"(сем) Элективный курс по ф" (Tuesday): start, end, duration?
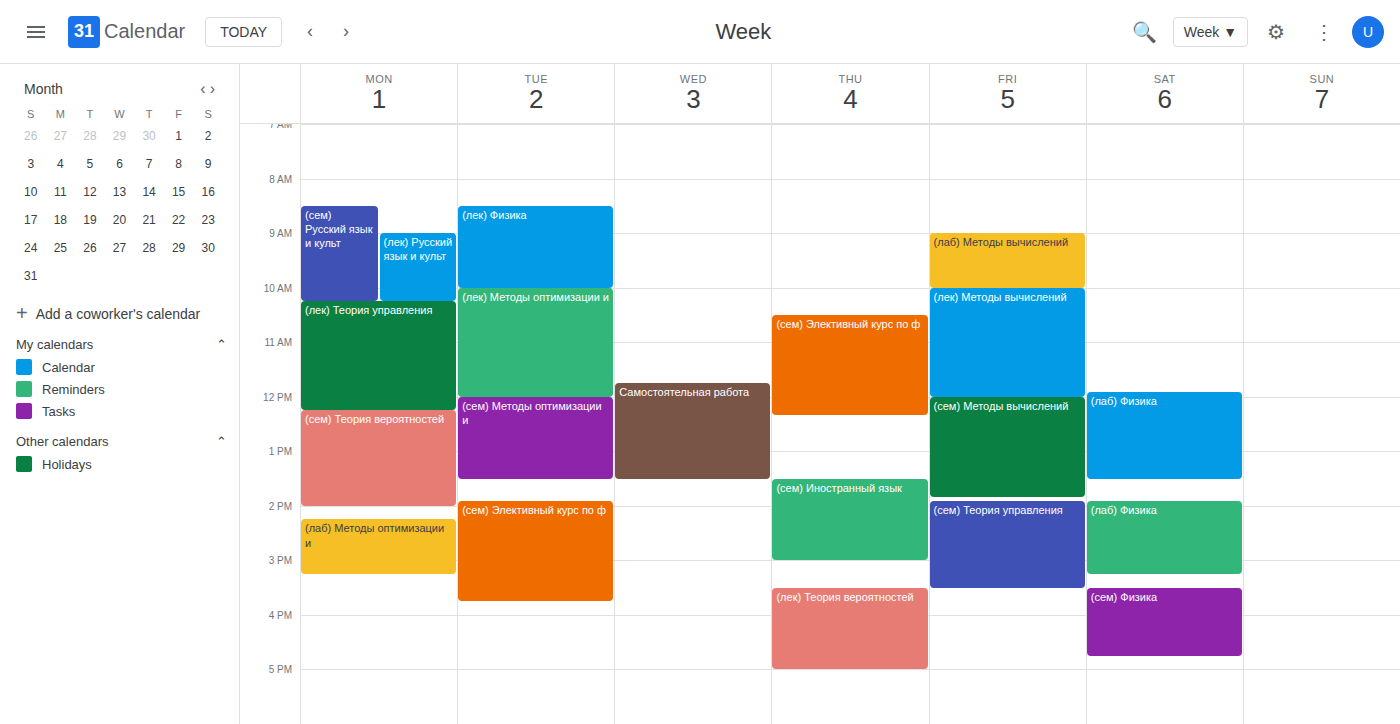
13:55 to 15:45, 1 hour 50 minutes